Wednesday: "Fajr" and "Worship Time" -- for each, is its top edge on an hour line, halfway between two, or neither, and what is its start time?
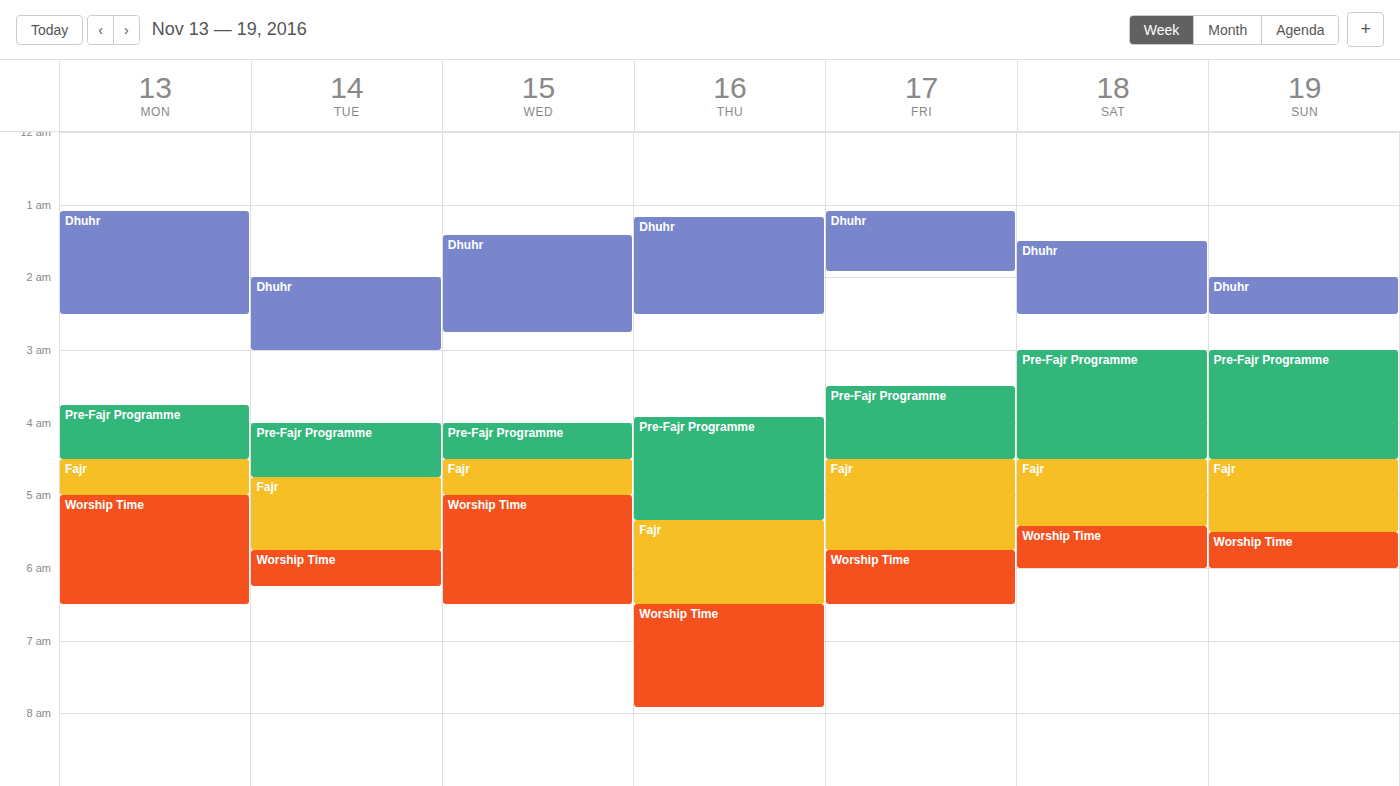
"Fajr": 4:30 AM, halfway between the 4 AM and 5 AM lines. "Worship Time": 5:00 AM, exactly on the 5 AM line.